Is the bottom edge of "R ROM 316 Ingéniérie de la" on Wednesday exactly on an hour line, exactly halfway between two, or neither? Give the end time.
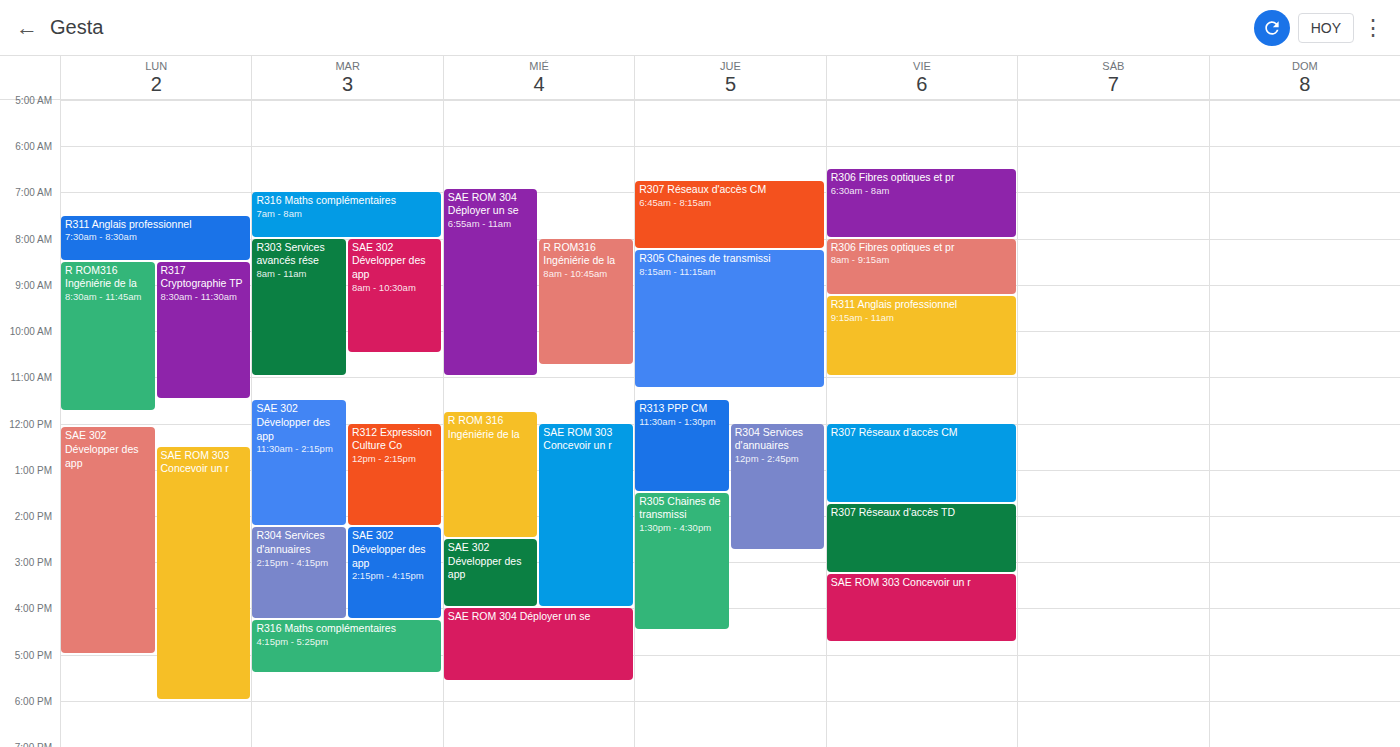
2:30 PM -- halfway between the 2 PM and 3 PM lines.